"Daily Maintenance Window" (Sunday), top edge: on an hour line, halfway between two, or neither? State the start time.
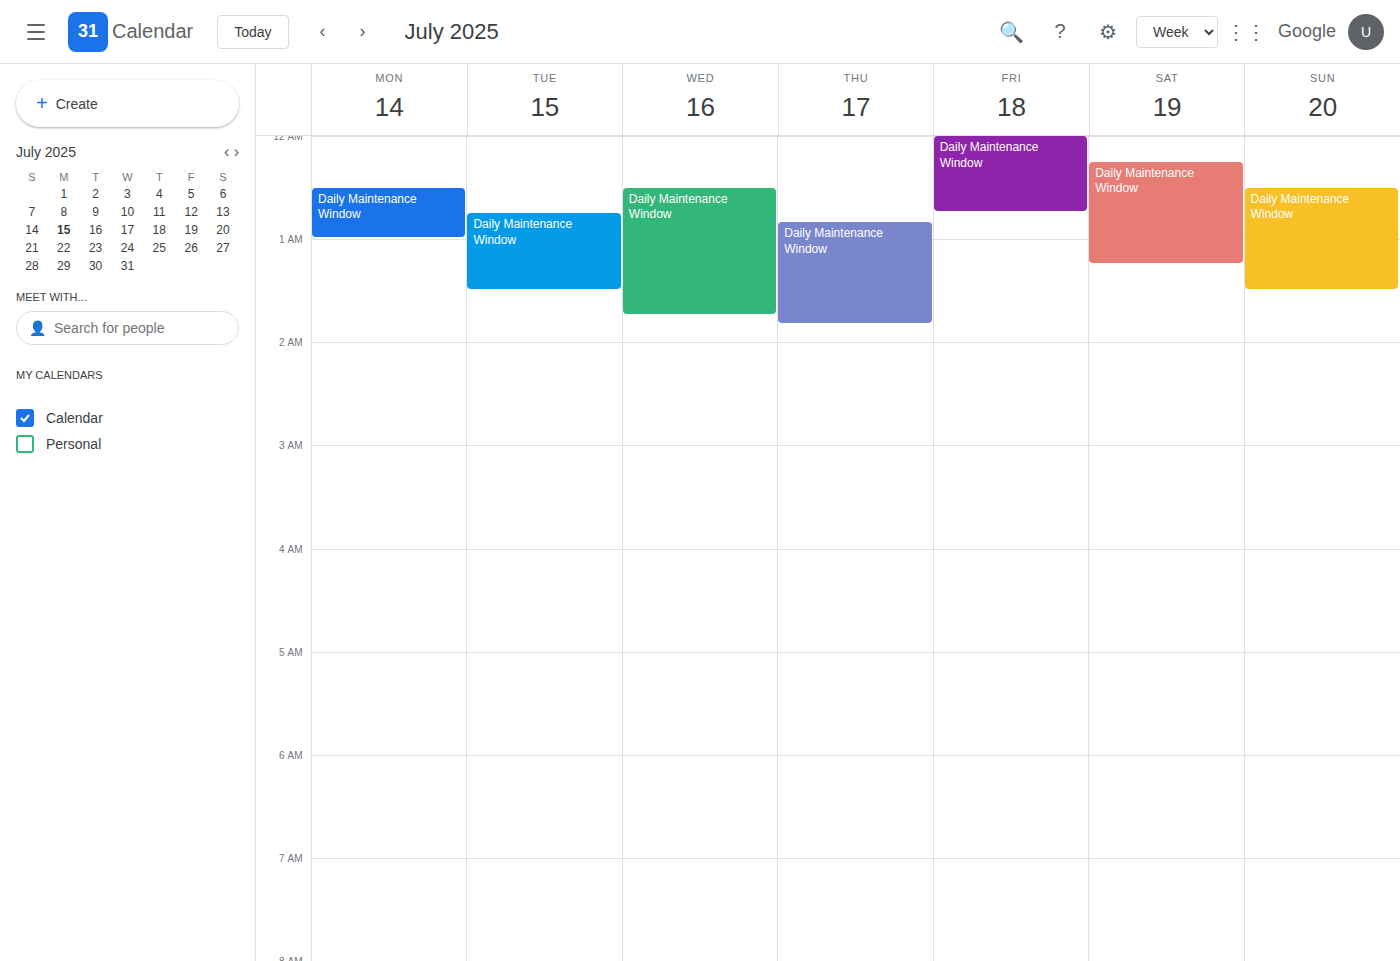
00:30 -- halfway between the 00:00 and 01:00 lines.